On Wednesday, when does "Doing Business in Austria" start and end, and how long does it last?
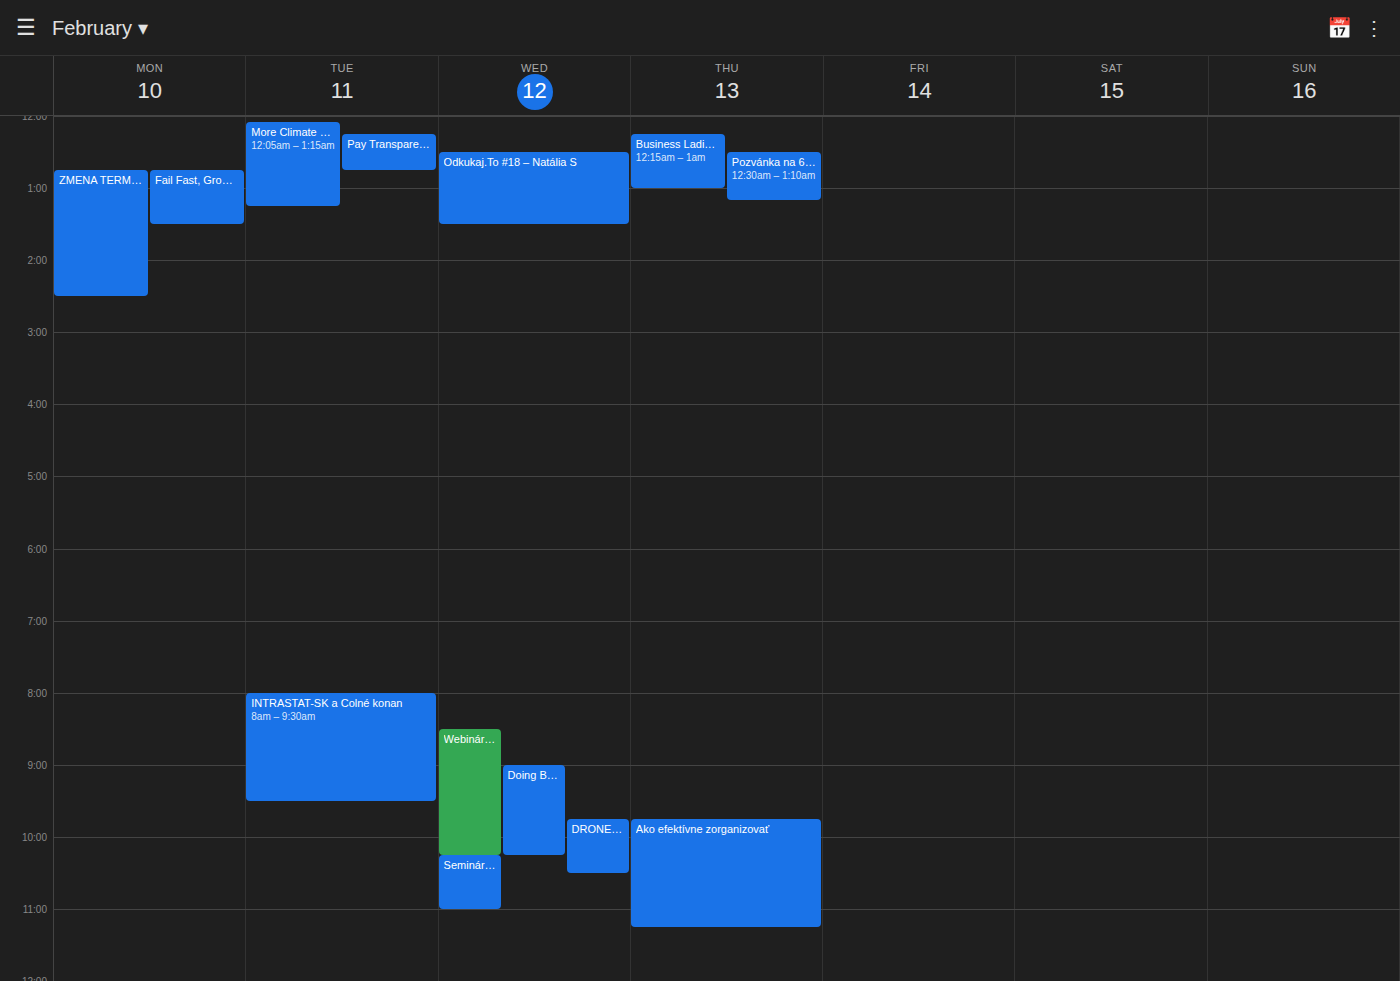
9:00 AM to 10:15 AM, 1 hour 15 minutes